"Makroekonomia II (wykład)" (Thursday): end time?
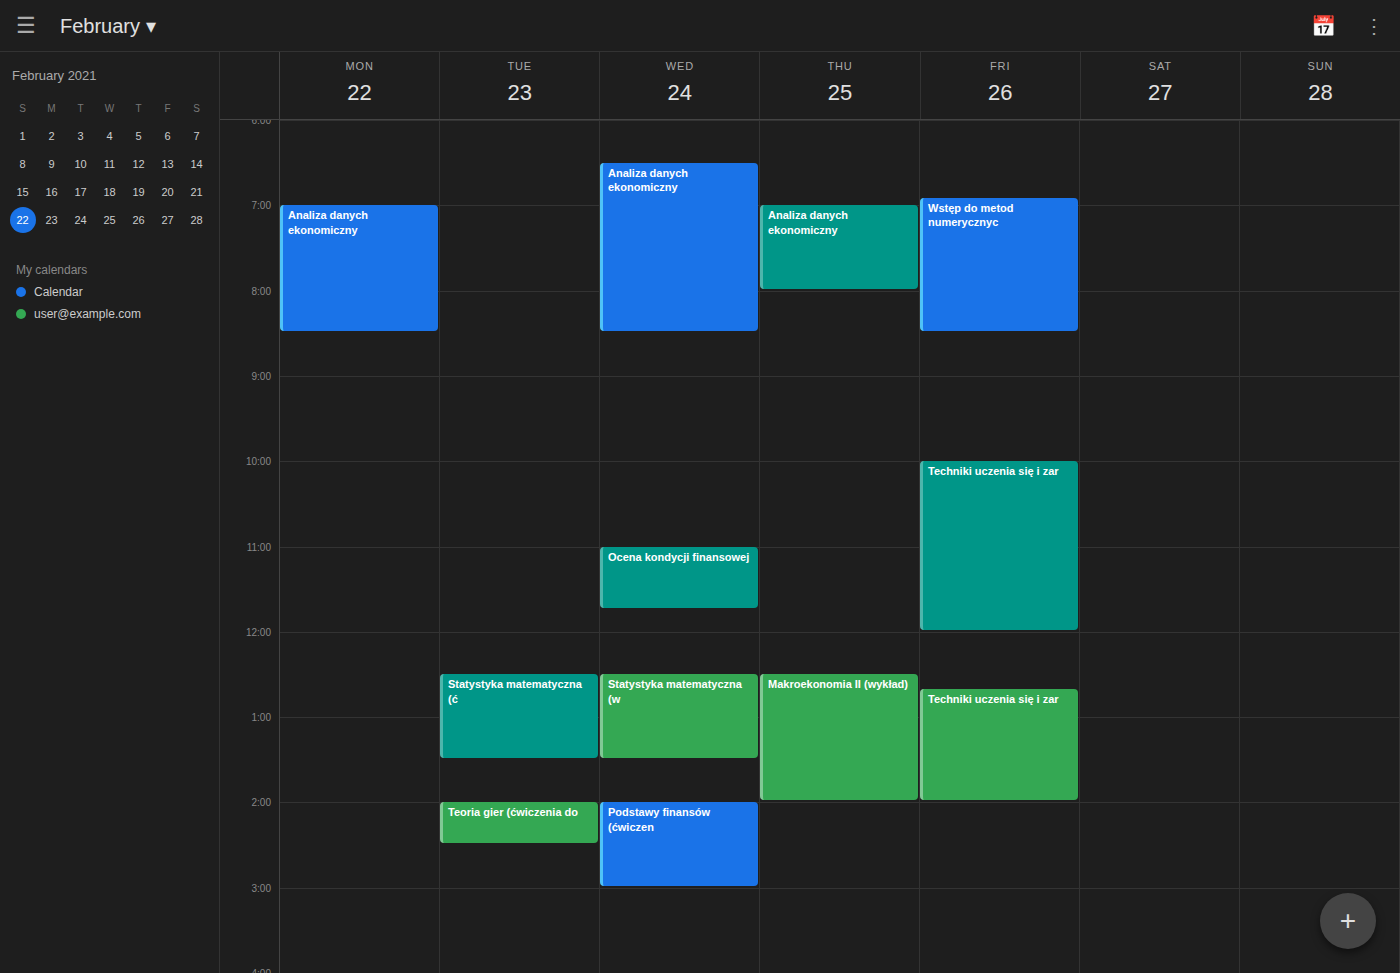
2:00 PM